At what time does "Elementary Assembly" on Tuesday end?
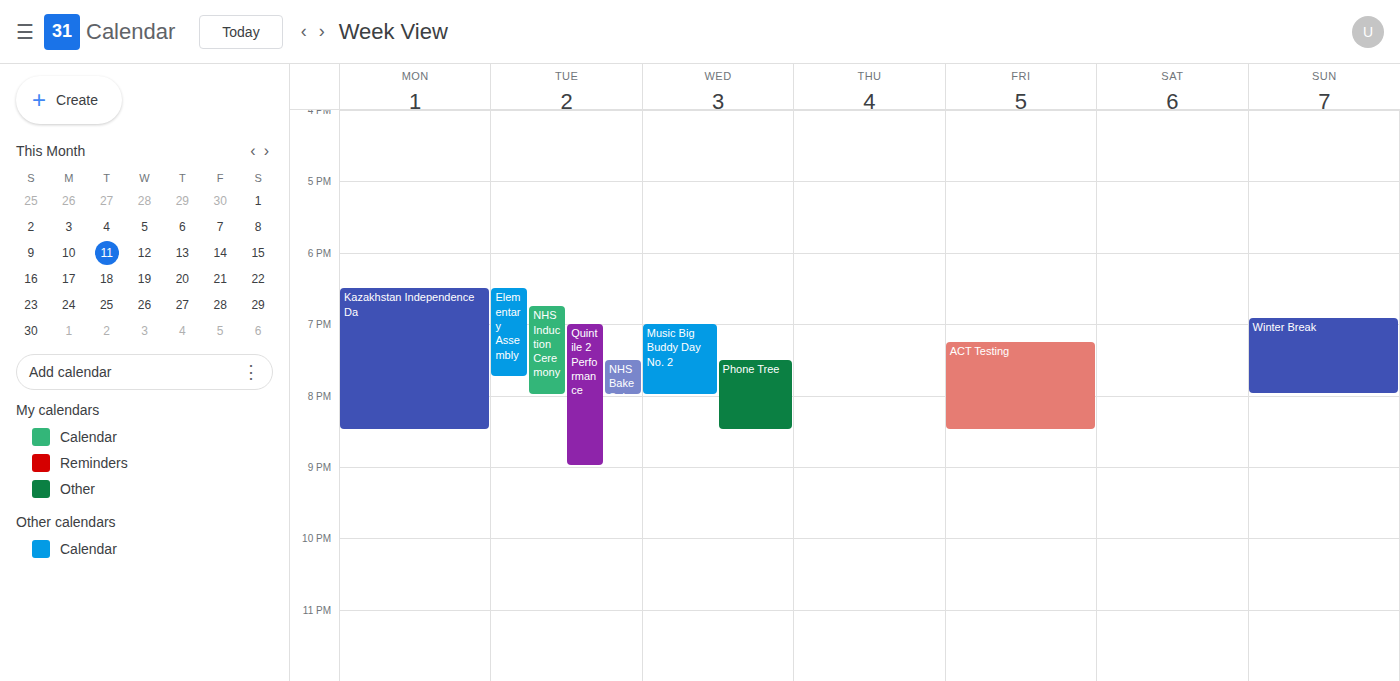
7:45 PM